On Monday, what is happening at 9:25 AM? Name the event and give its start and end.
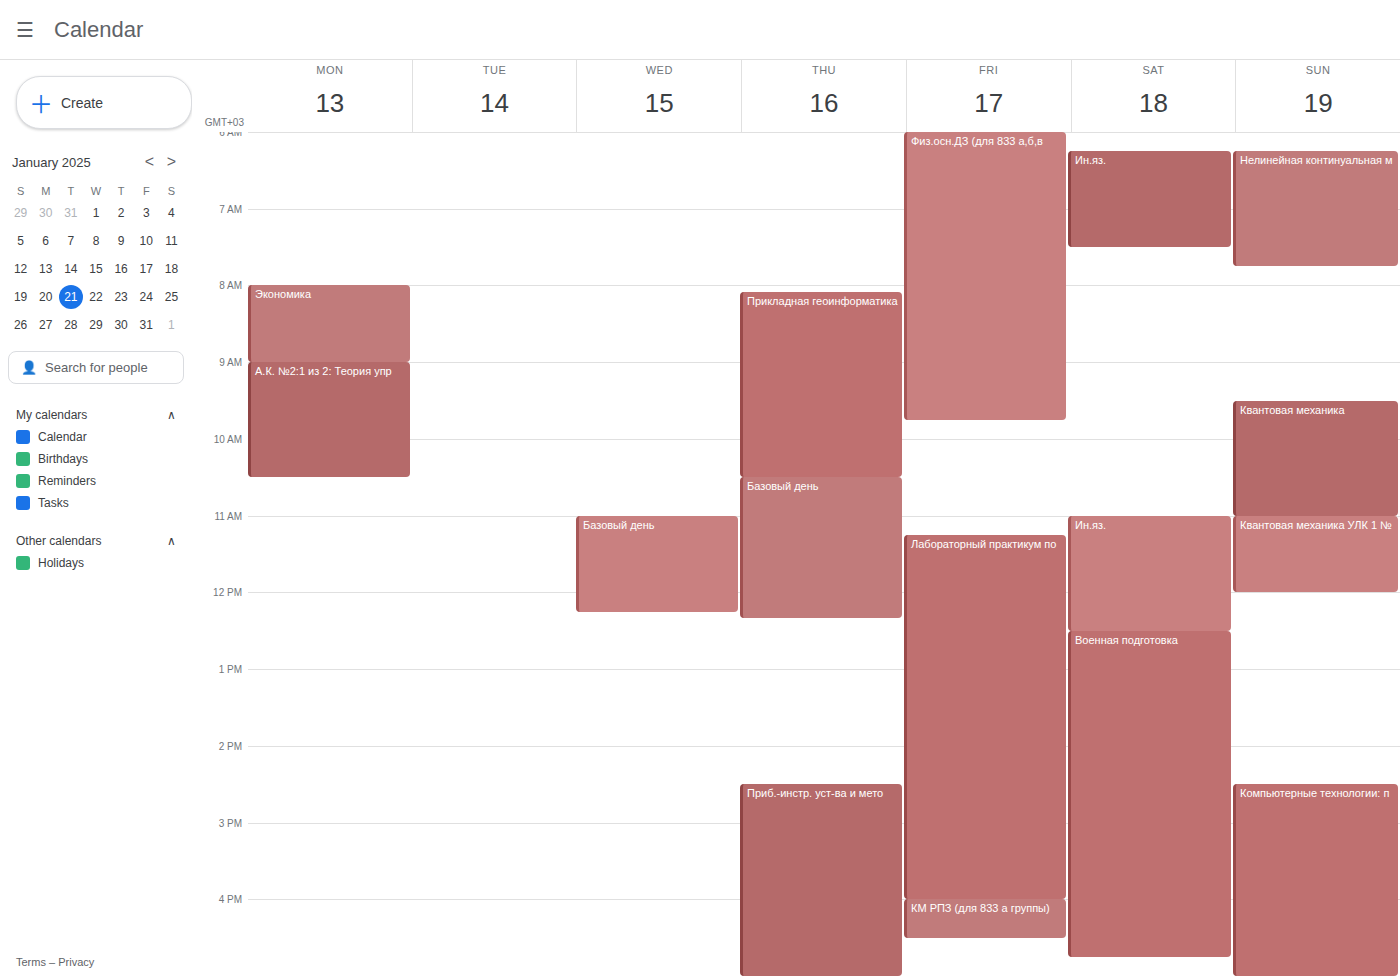
"А.К. №2:1 из 2: Теория упр", 9:00 AM to 10:30 AM